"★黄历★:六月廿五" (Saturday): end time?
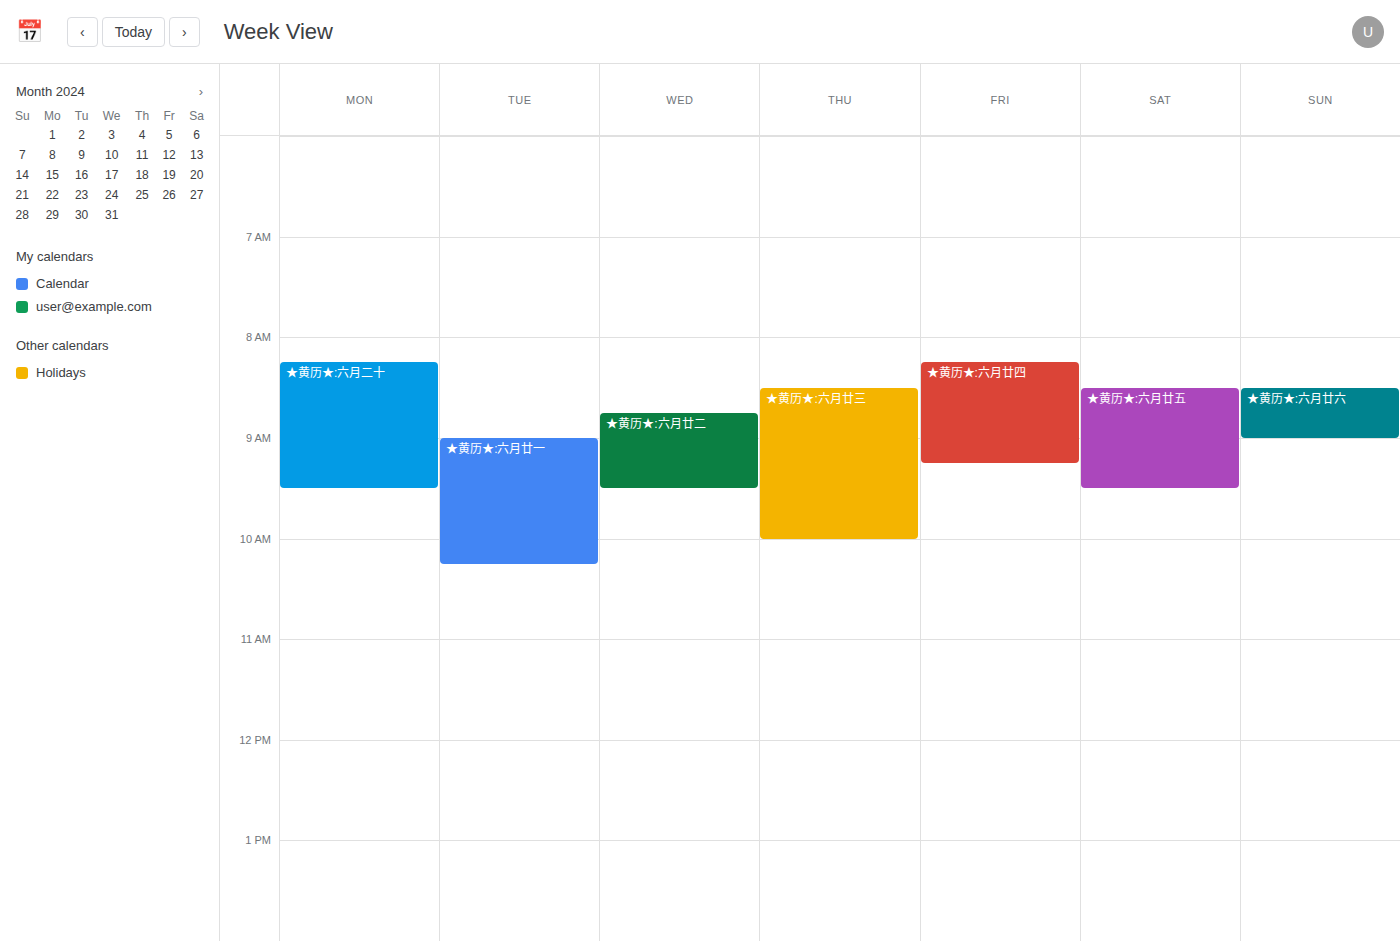
9:30 AM